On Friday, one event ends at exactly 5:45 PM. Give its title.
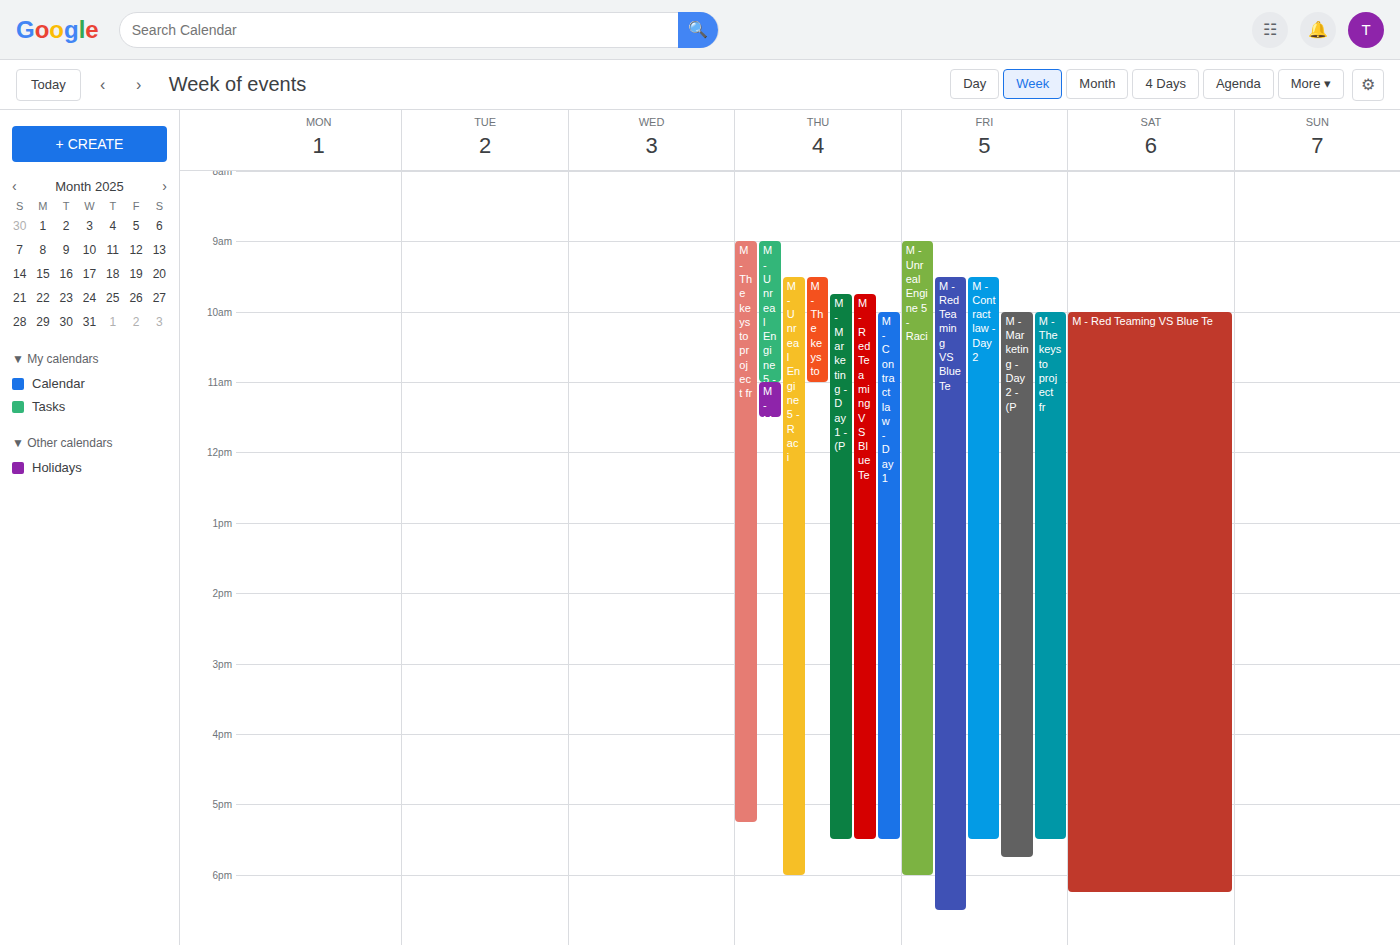
"M - Marketing - Day 2 - (P"